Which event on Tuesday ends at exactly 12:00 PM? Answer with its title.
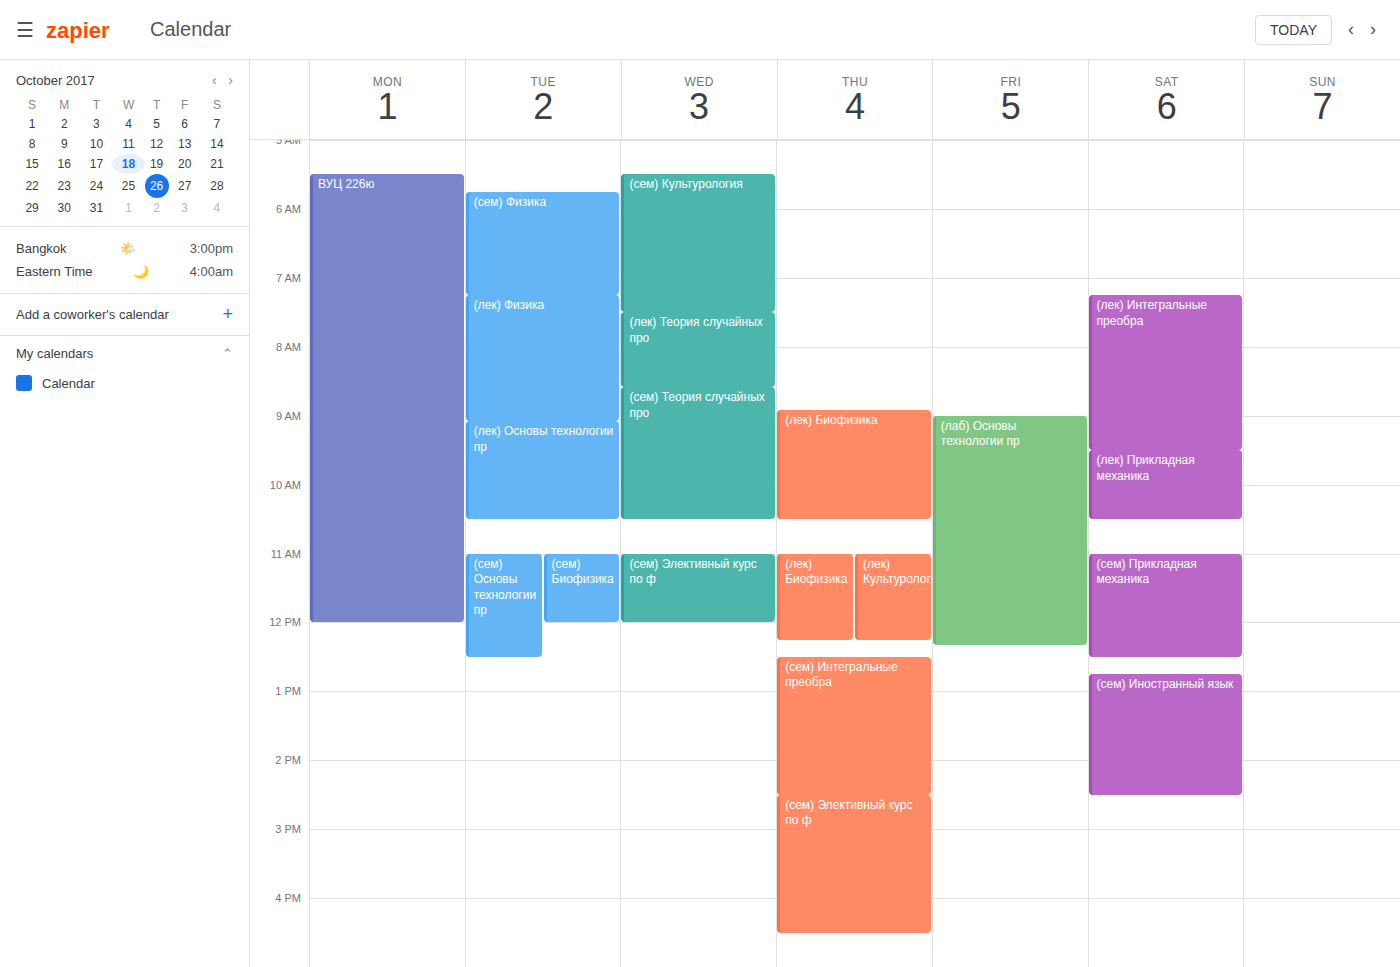
"(сем) Биофизика"